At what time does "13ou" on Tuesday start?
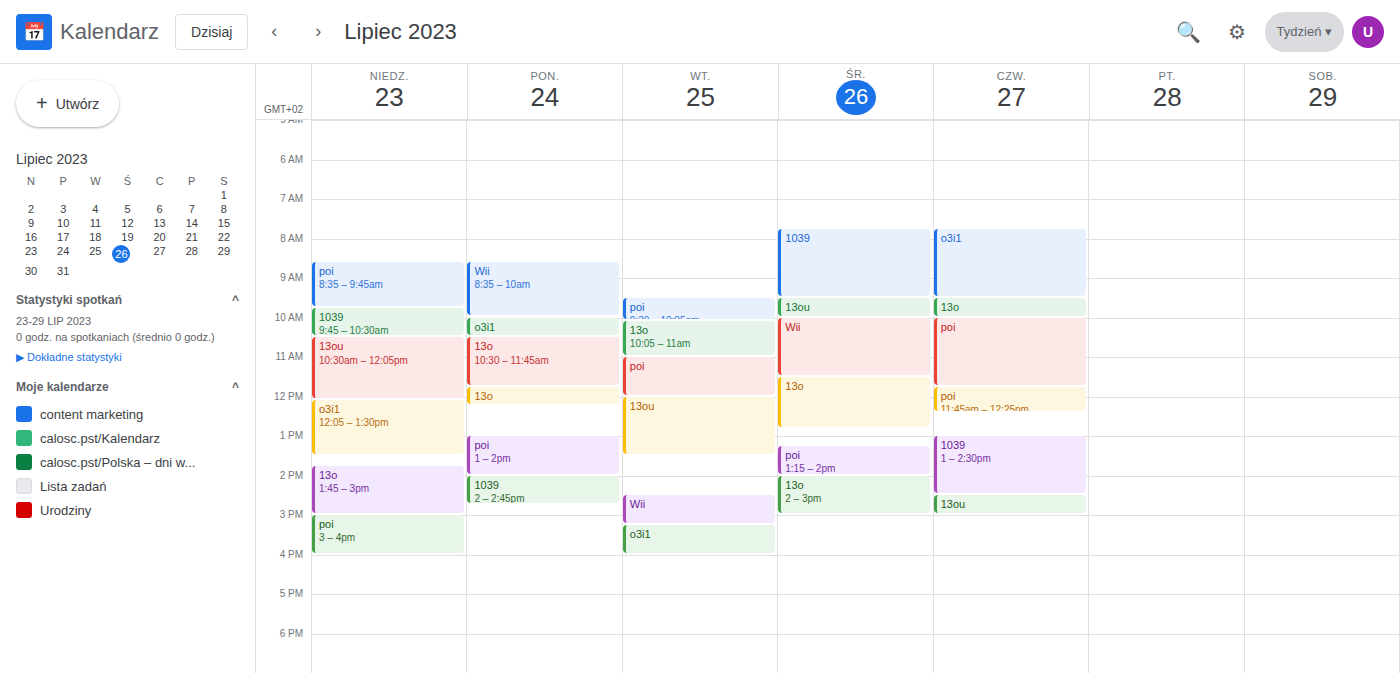
12:00 PM